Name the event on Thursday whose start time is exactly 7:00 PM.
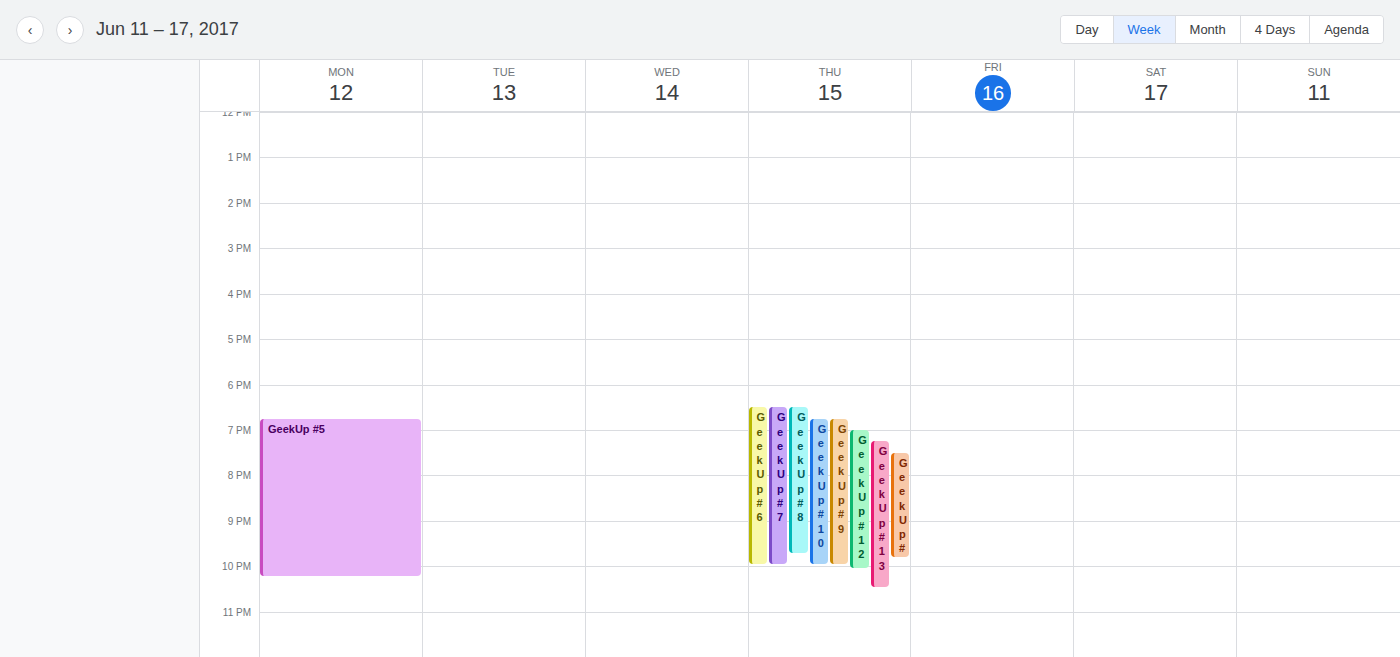
"GeekUp #12"